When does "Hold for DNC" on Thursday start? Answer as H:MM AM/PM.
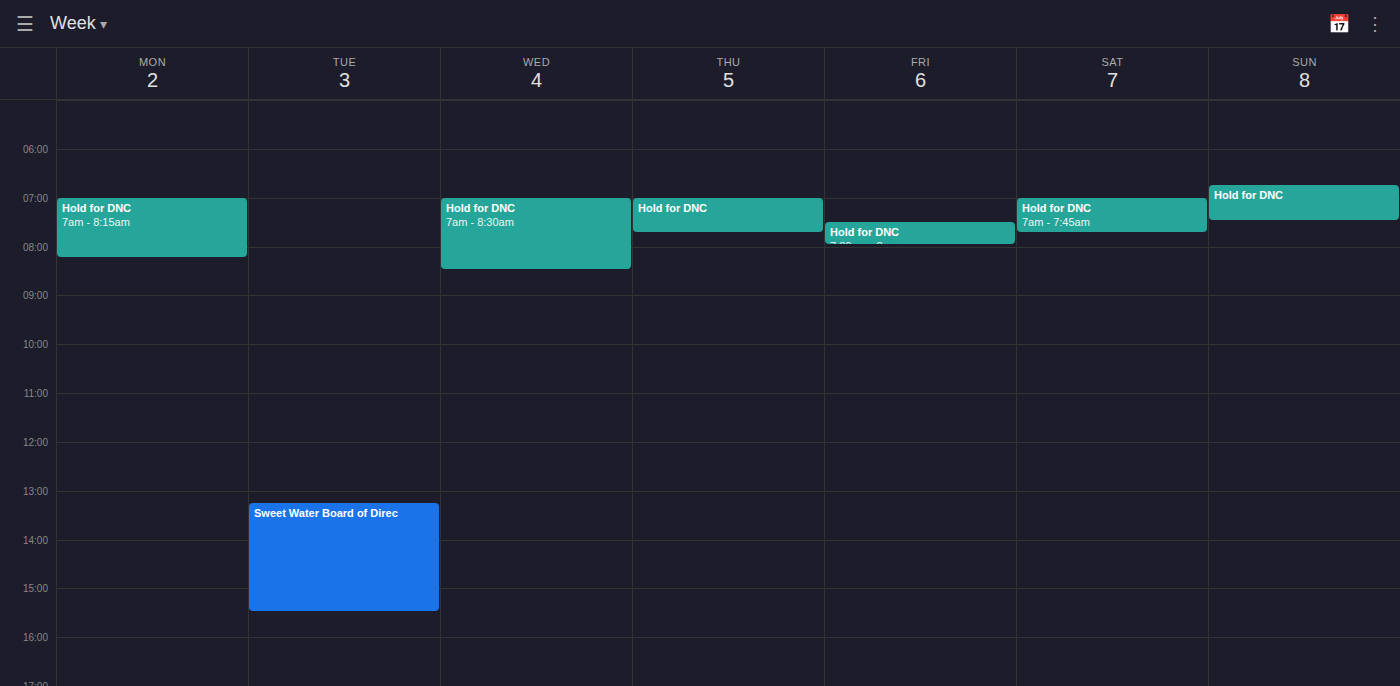
7:00 AM